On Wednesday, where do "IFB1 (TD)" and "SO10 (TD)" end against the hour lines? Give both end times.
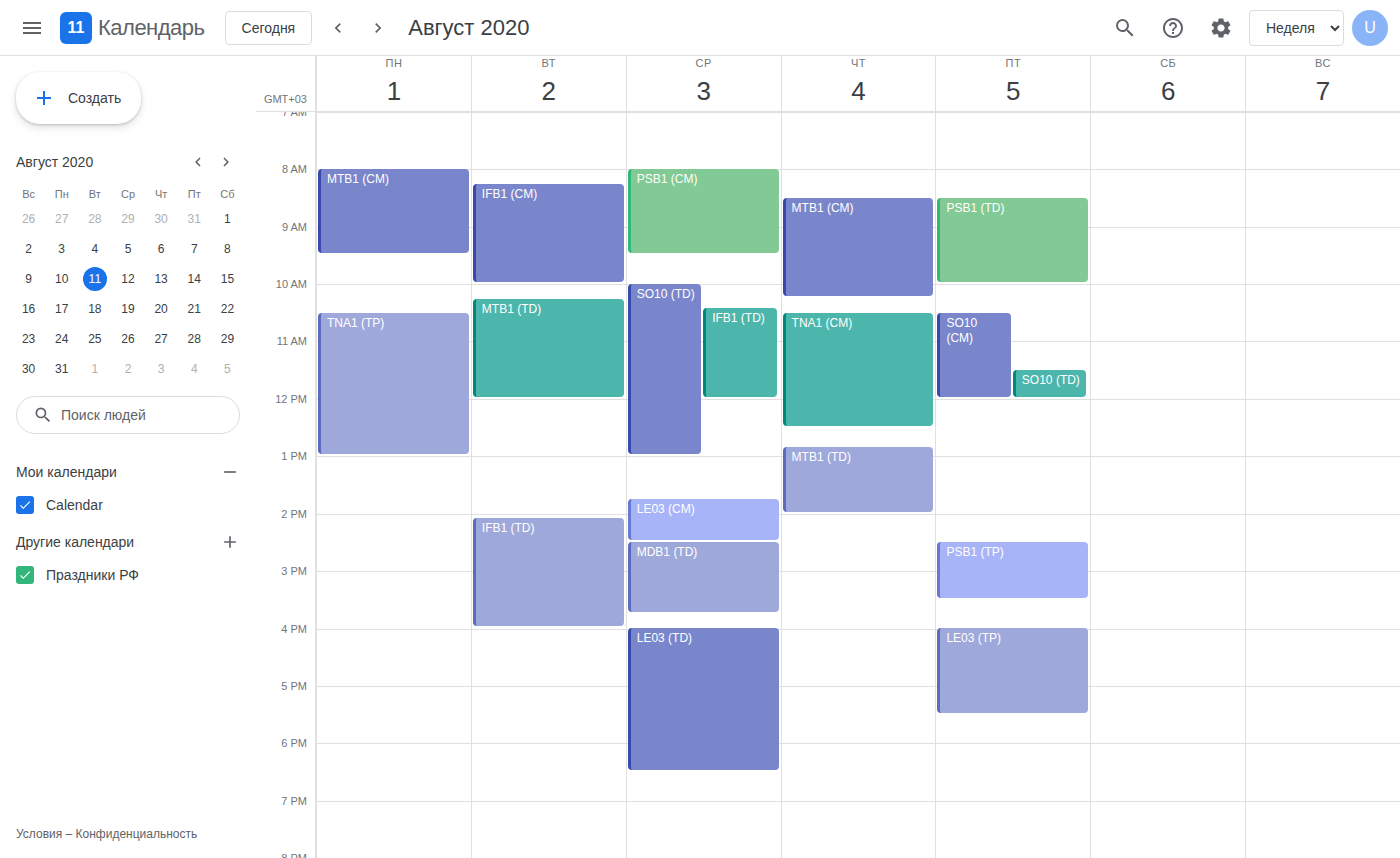
"IFB1 (TD)": 12:00 PM, exactly on the 12 PM line. "SO10 (TD)": 1:00 PM, exactly on the 1 PM line.